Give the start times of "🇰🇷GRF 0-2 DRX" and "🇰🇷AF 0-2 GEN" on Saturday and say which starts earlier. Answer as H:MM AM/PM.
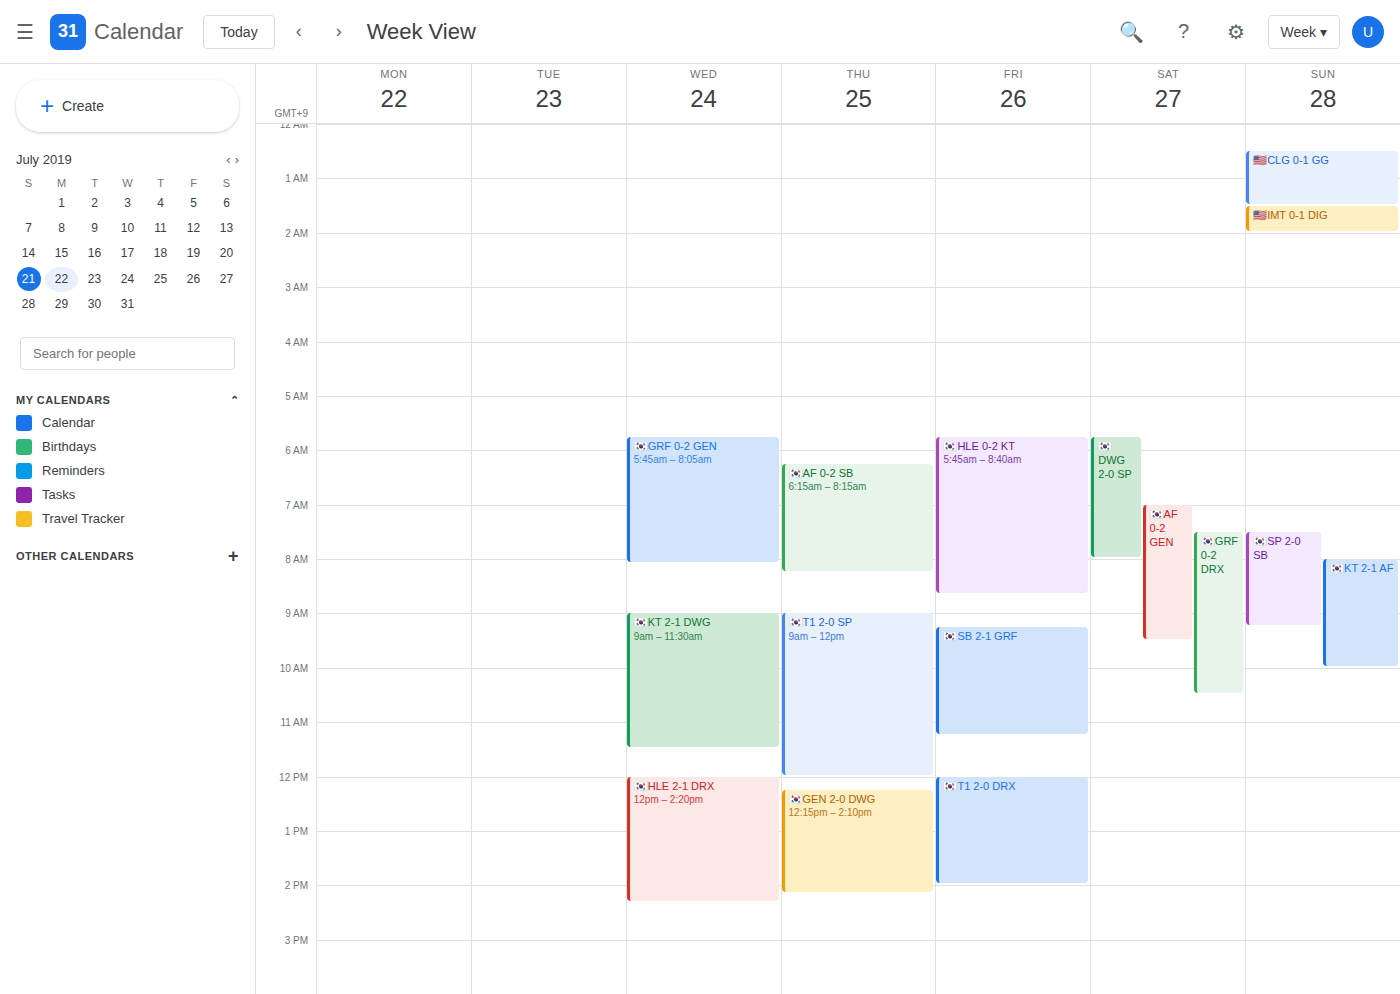
"🇰🇷AF 0-2 GEN" 7:00 AM; "🇰🇷GRF 0-2 DRX" 7:30 AM.